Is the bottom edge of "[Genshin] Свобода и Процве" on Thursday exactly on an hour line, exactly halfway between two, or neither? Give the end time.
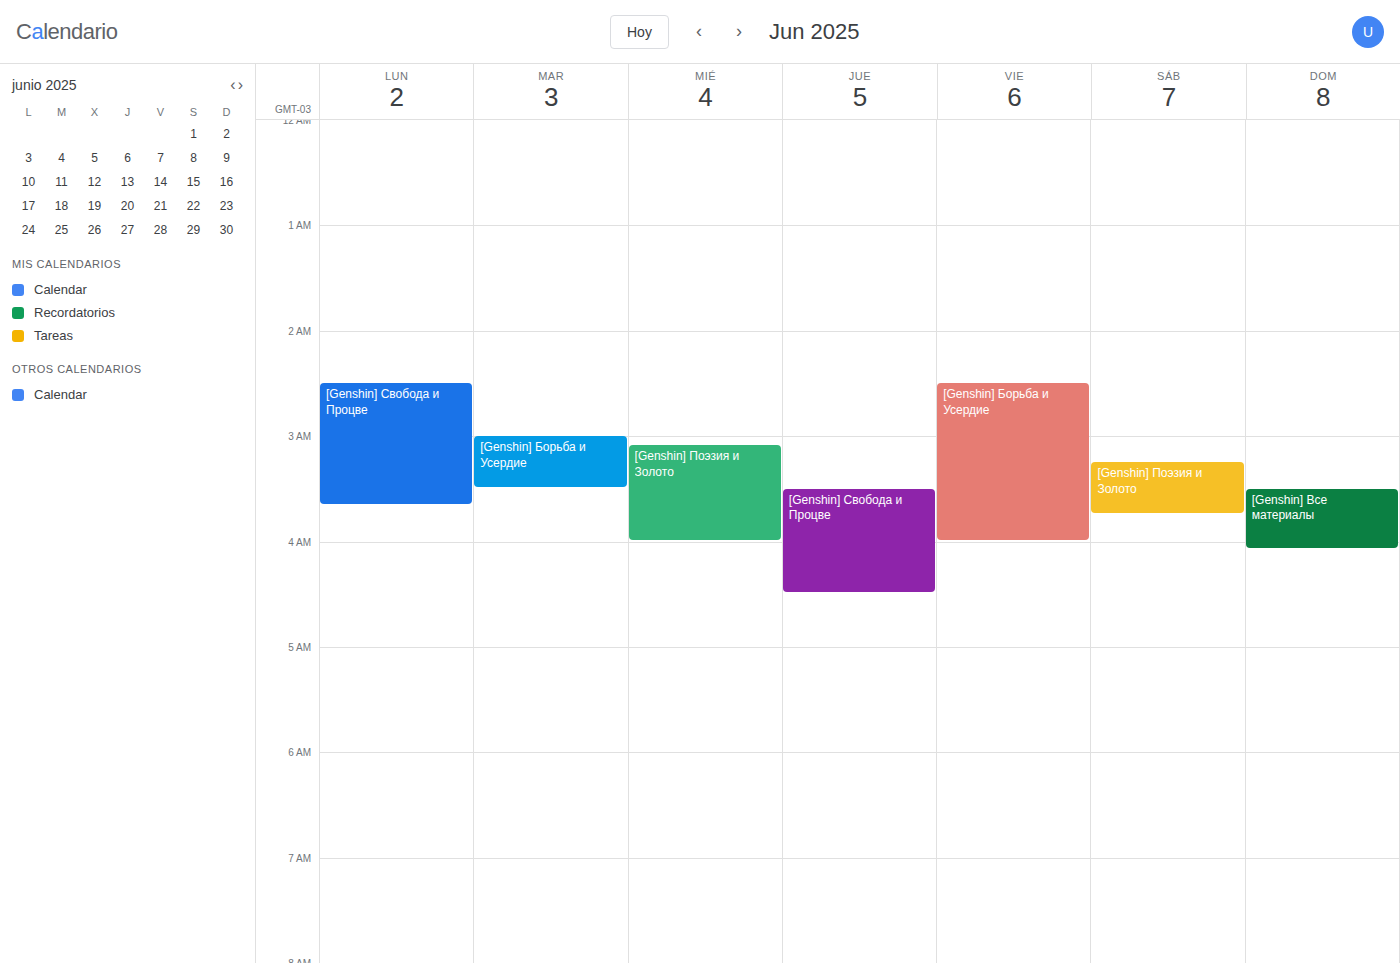
4:30 AM -- halfway between the 4 AM and 5 AM lines.